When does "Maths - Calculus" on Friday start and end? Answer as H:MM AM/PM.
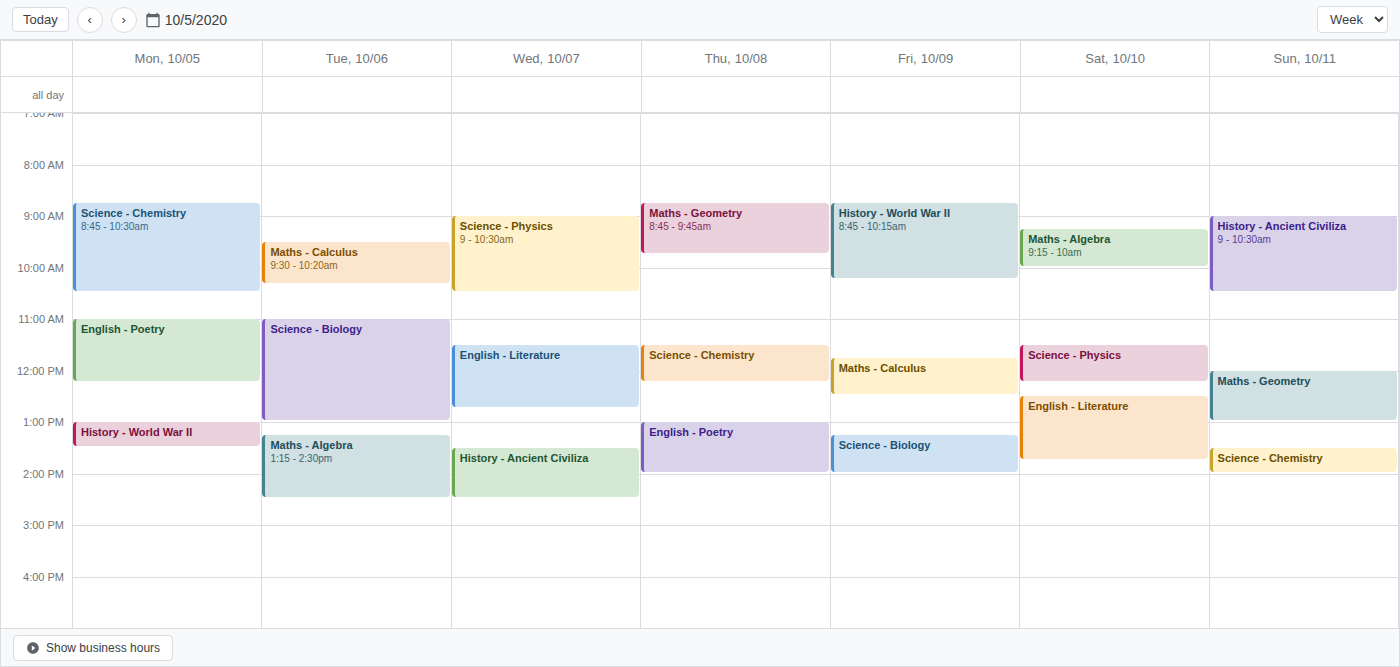
11:45 AM to 12:30 PM